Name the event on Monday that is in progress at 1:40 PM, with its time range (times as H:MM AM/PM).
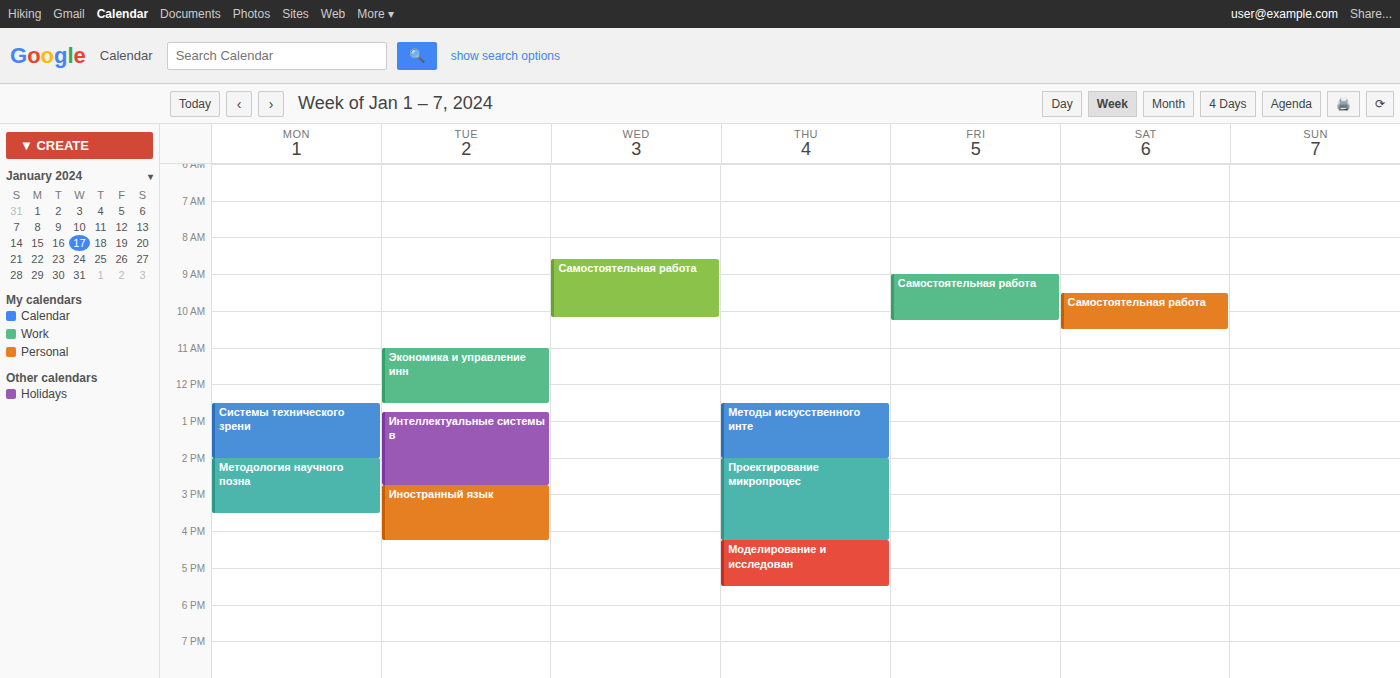
"Системы технического зрени", 12:30 PM to 2:00 PM